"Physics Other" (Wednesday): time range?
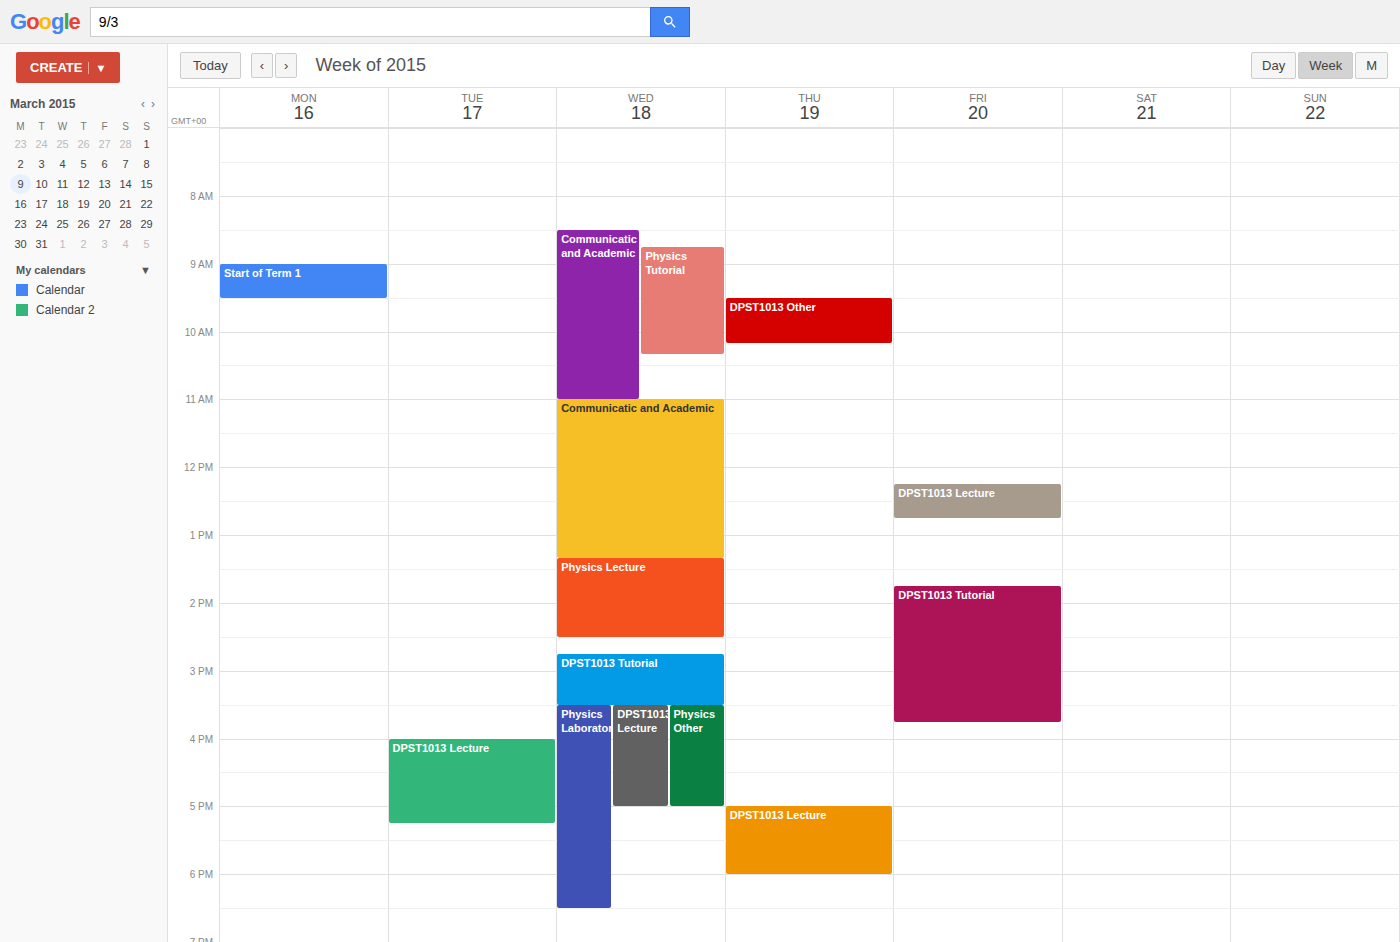
3:30 PM to 5:00 PM